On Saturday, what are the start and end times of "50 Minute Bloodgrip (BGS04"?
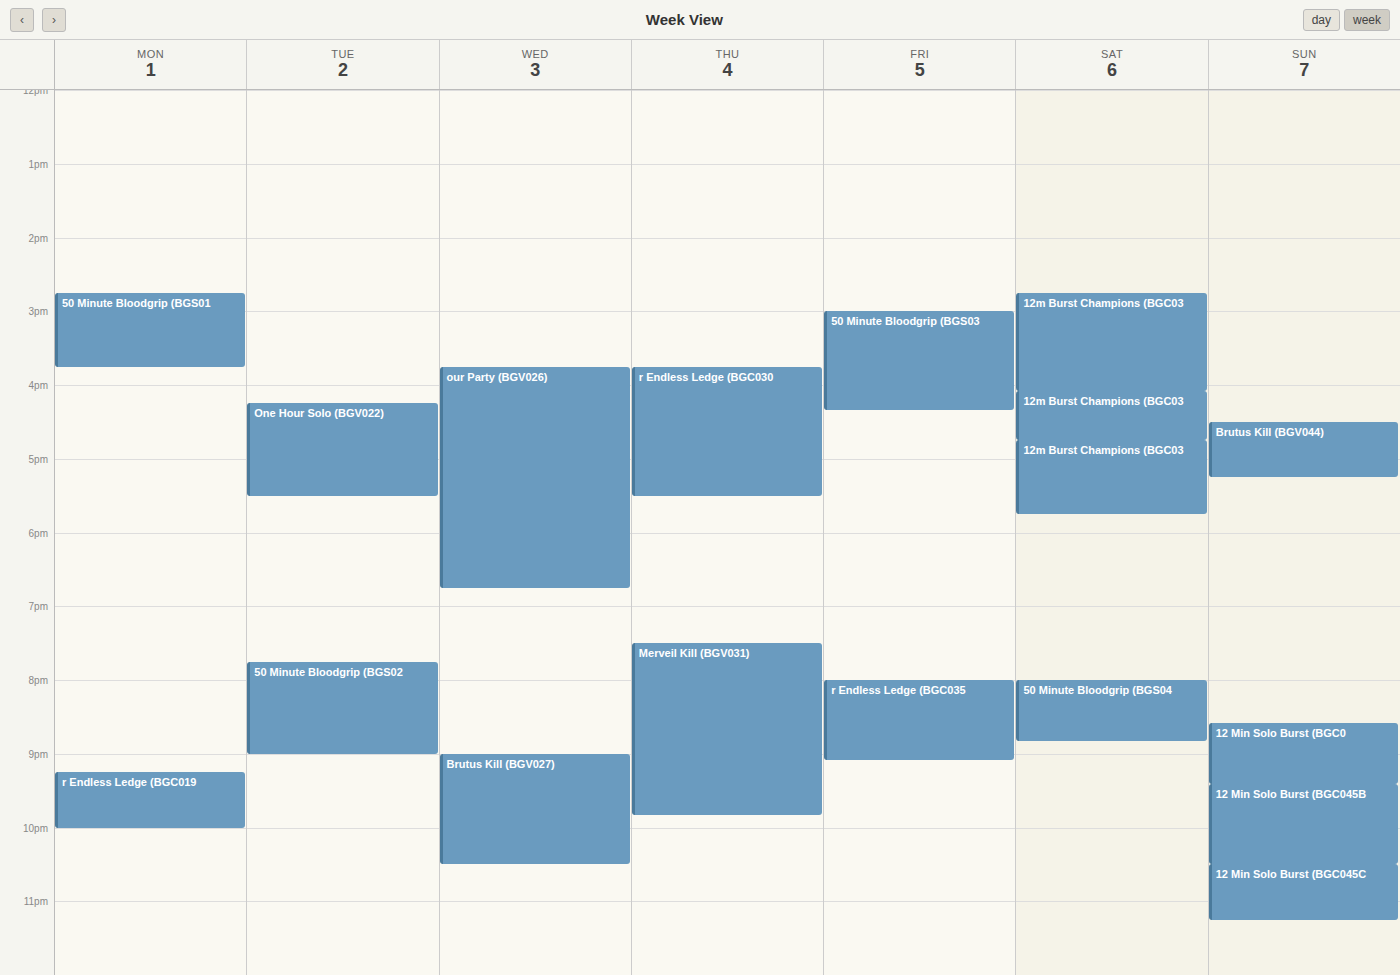
20:00 to 20:50